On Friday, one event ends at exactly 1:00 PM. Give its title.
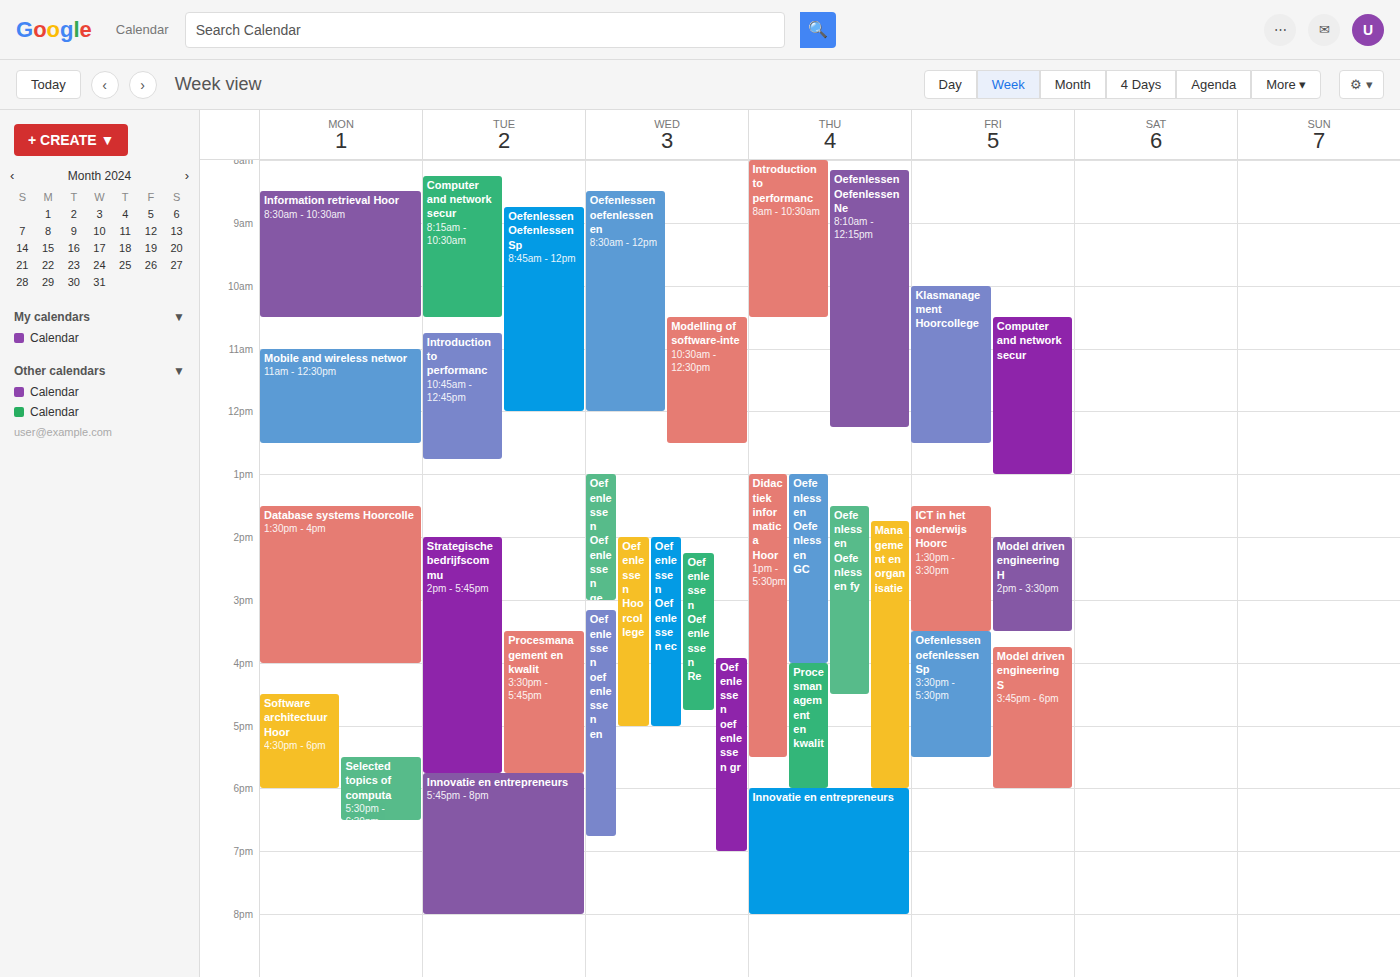
"Computer and network secur"